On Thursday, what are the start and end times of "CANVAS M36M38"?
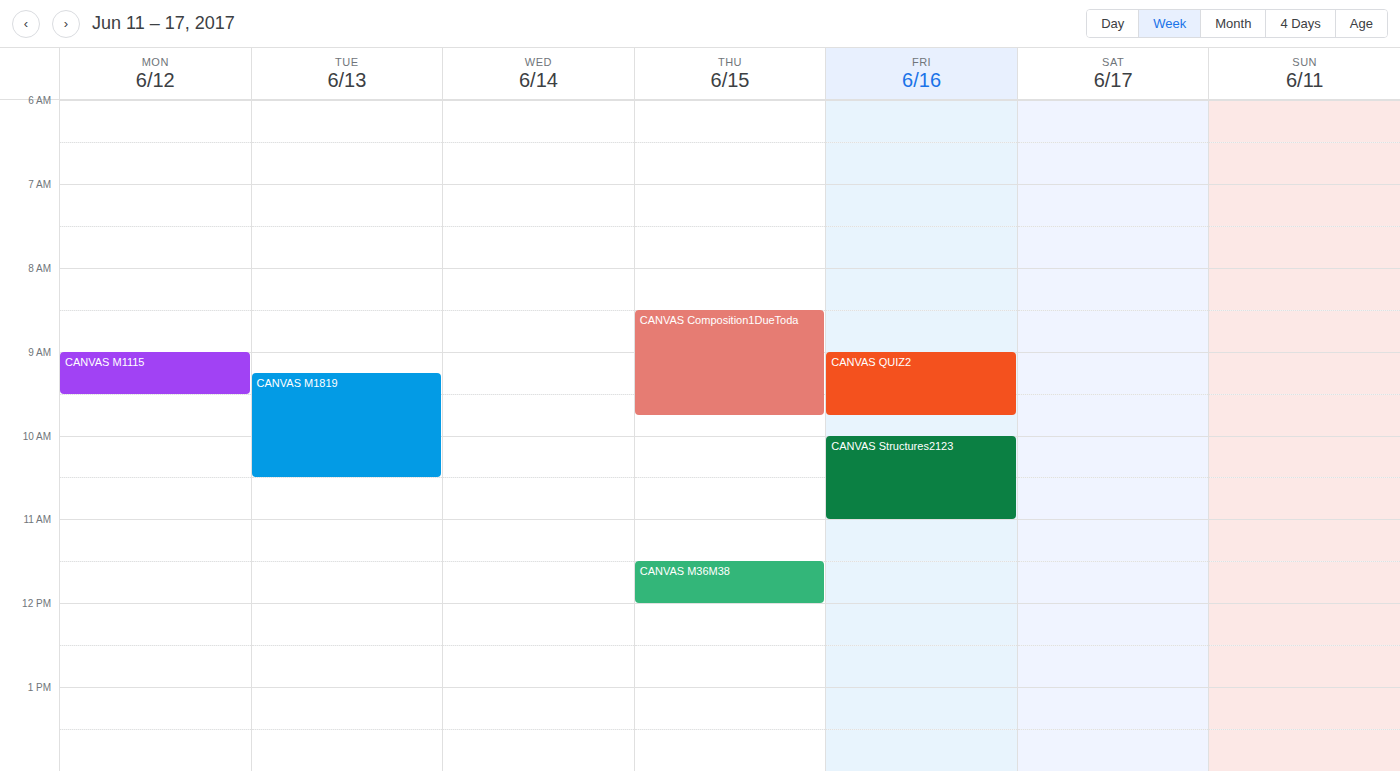
11:30 to 12:00